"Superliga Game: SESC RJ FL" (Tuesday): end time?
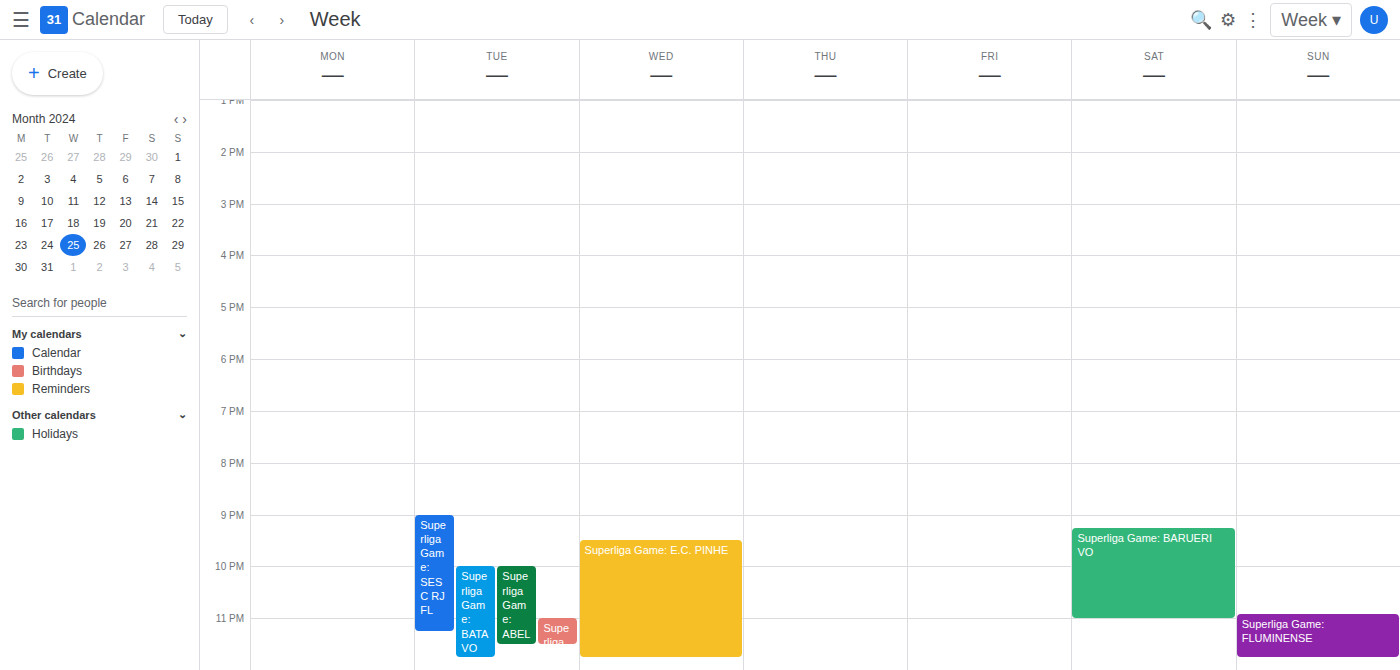
23:15